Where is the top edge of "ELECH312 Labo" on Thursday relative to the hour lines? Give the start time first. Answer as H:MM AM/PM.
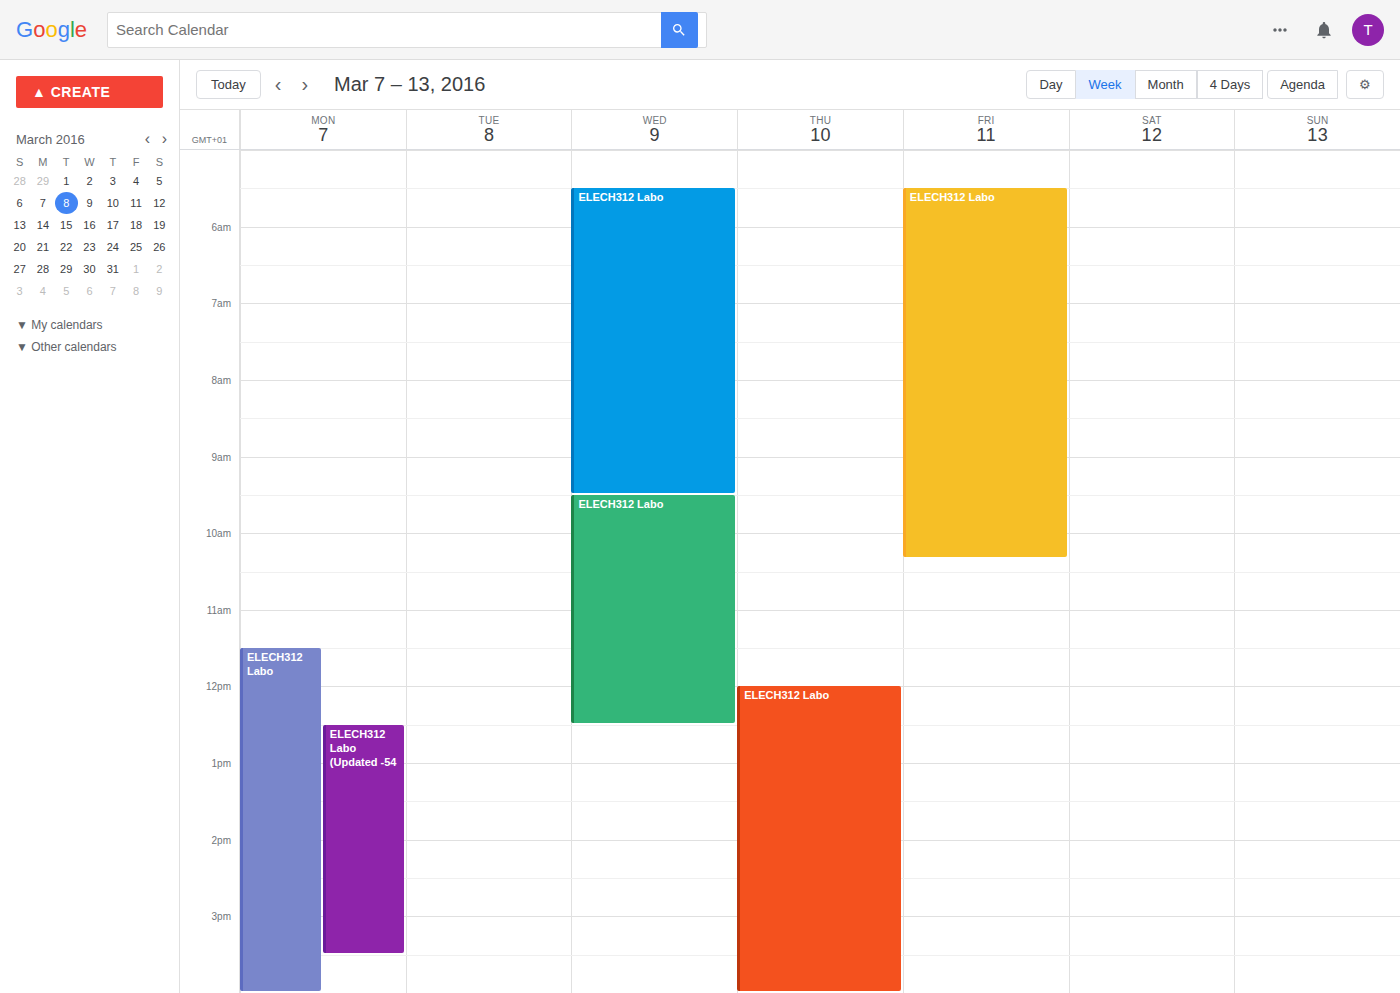
12:00 PM -- exactly on the 12 PM line.